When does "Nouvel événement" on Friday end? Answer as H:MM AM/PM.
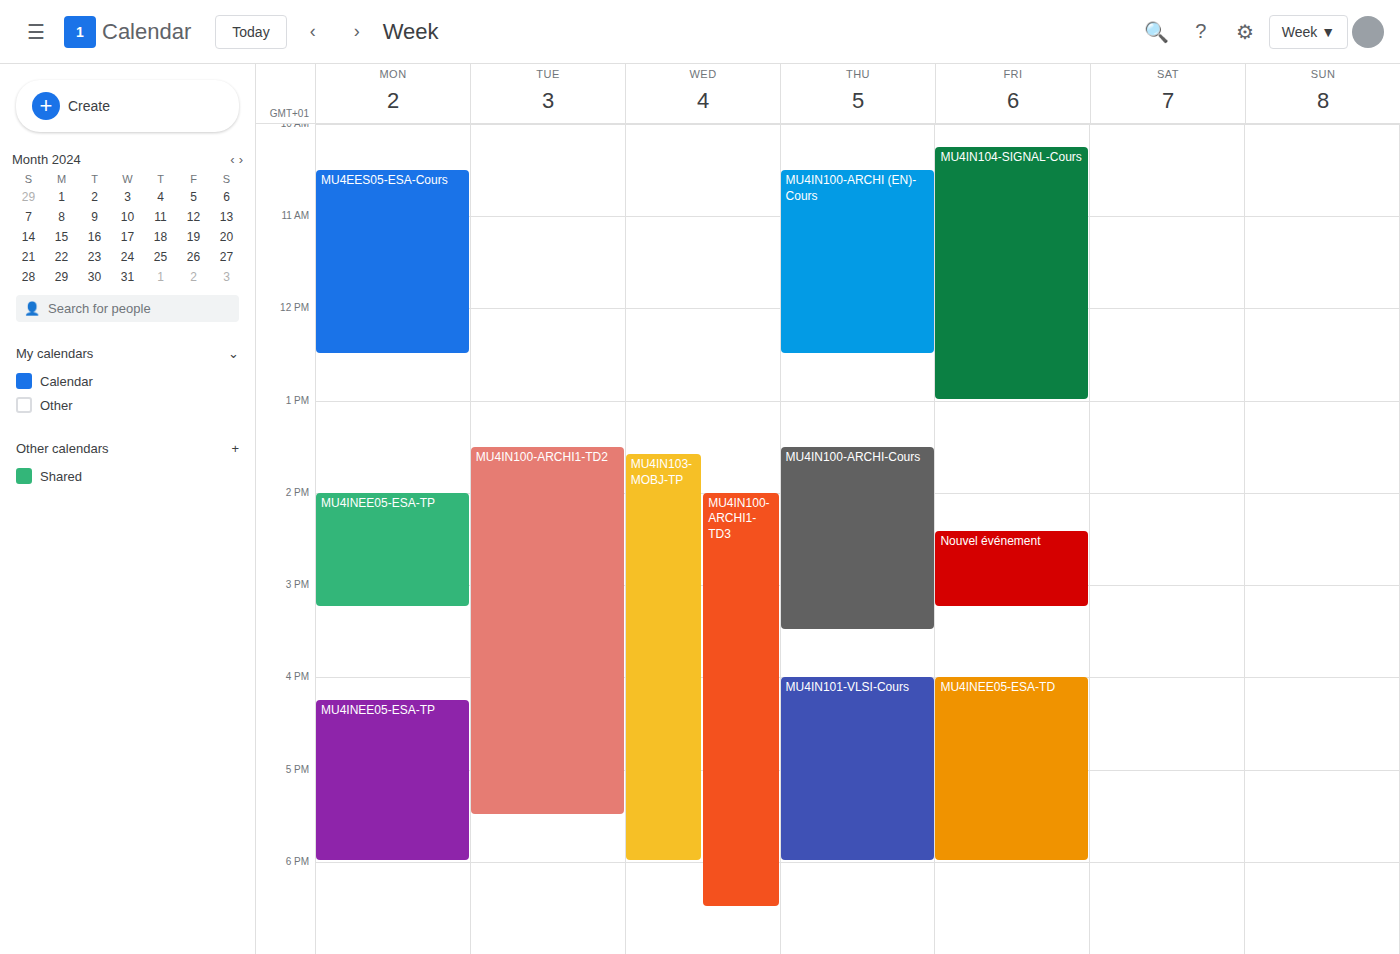
3:15 PM